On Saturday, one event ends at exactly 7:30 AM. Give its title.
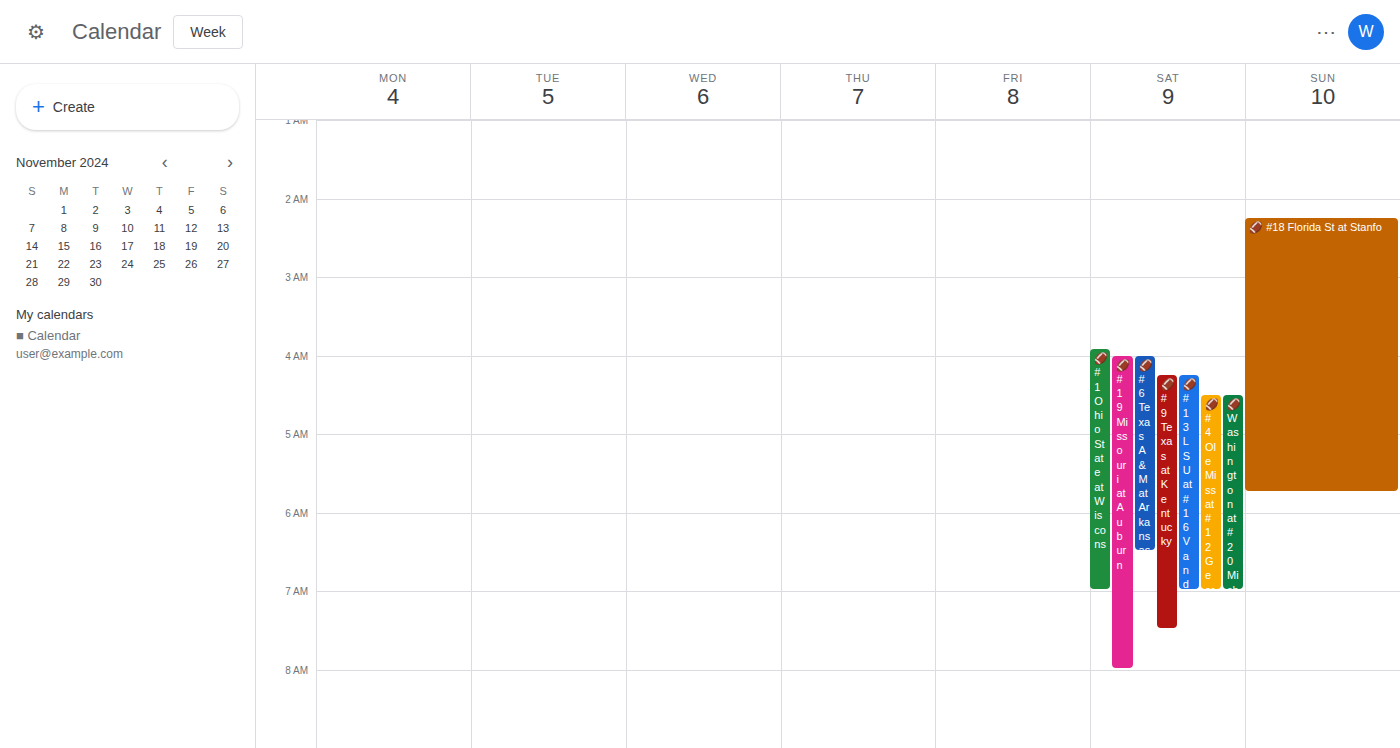
"🏈 #9 Texas at Kentucky"